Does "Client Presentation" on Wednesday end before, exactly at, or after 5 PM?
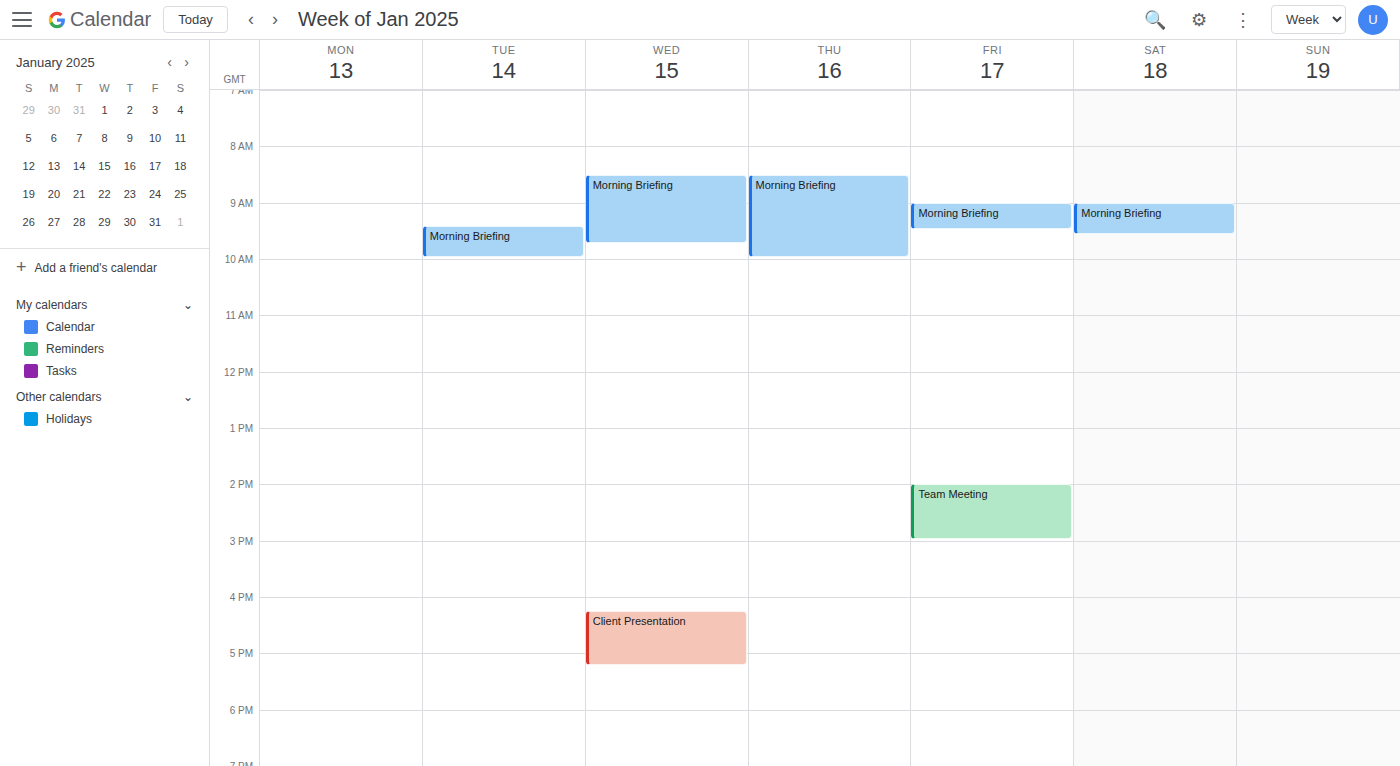
5:15 PM -- after 5 PM, 15 minutes below the 5 PM line.